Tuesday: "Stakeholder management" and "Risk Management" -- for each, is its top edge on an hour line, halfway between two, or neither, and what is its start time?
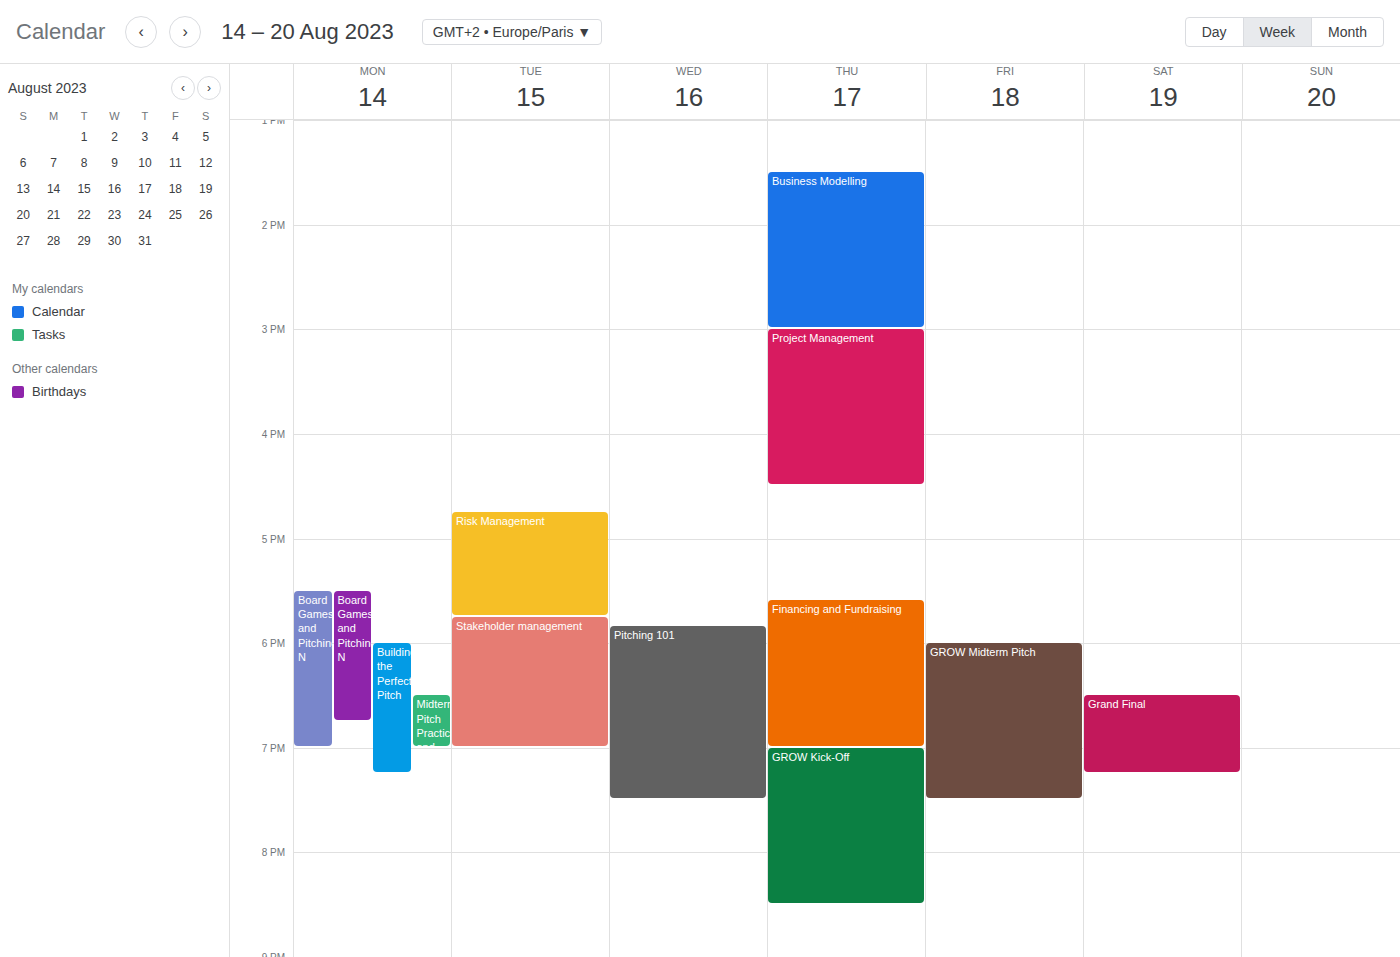
"Stakeholder management": 5:45 PM, neither: three quarters of the way from the 5 PM line to the 6 PM line. "Risk Management": 4:45 PM, neither: three quarters of the way from the 4 PM line to the 5 PM line.